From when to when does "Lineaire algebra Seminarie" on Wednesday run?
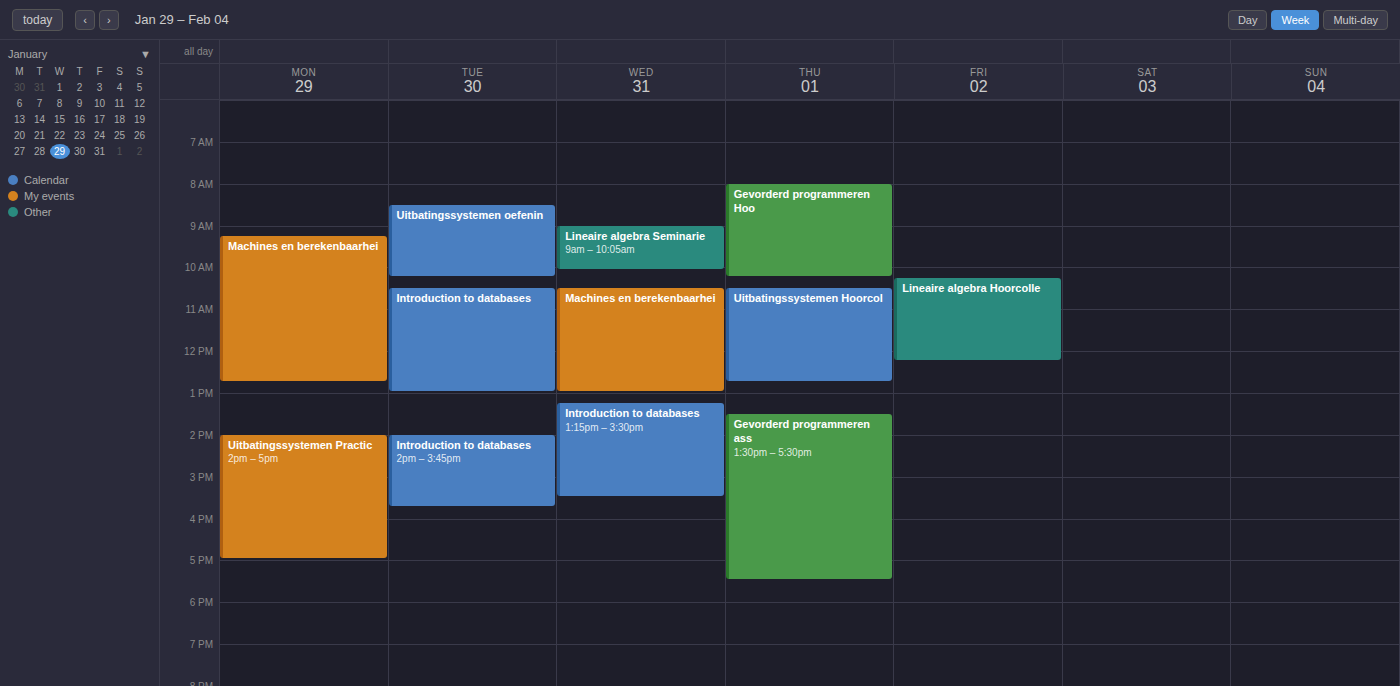
9:00 AM to 10:05 AM